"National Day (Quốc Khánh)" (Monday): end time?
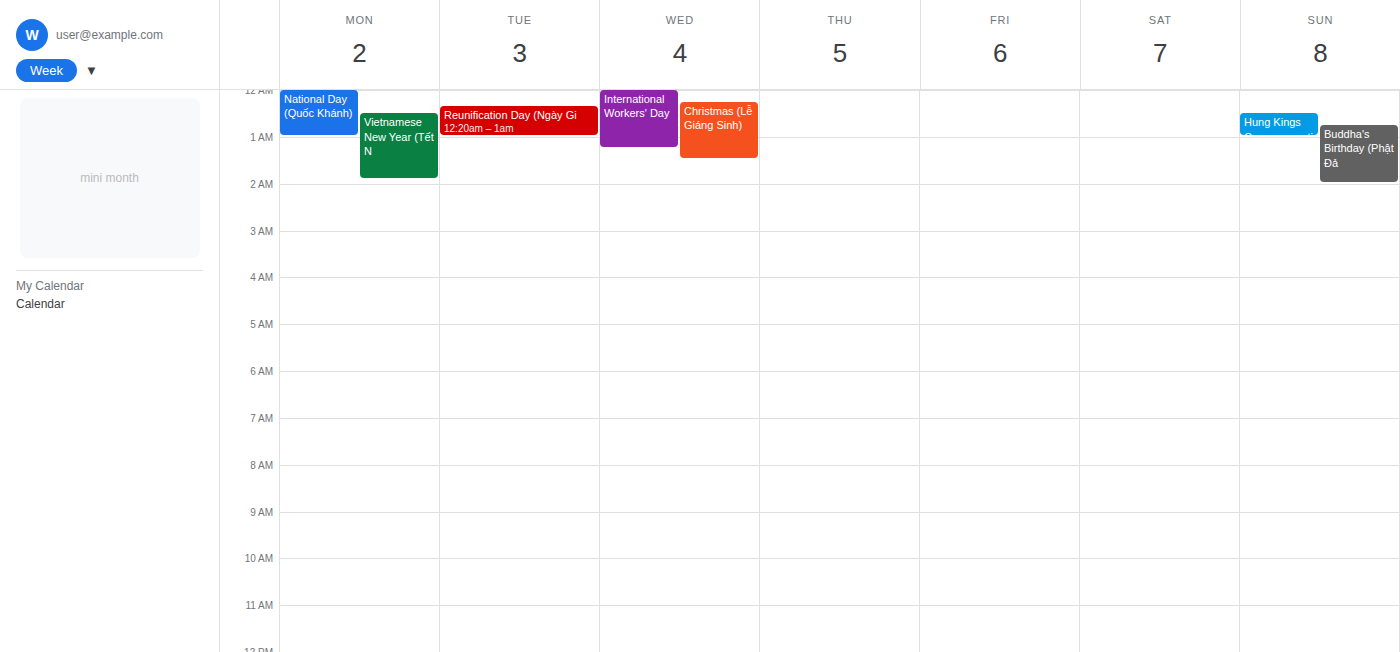
1:00 AM